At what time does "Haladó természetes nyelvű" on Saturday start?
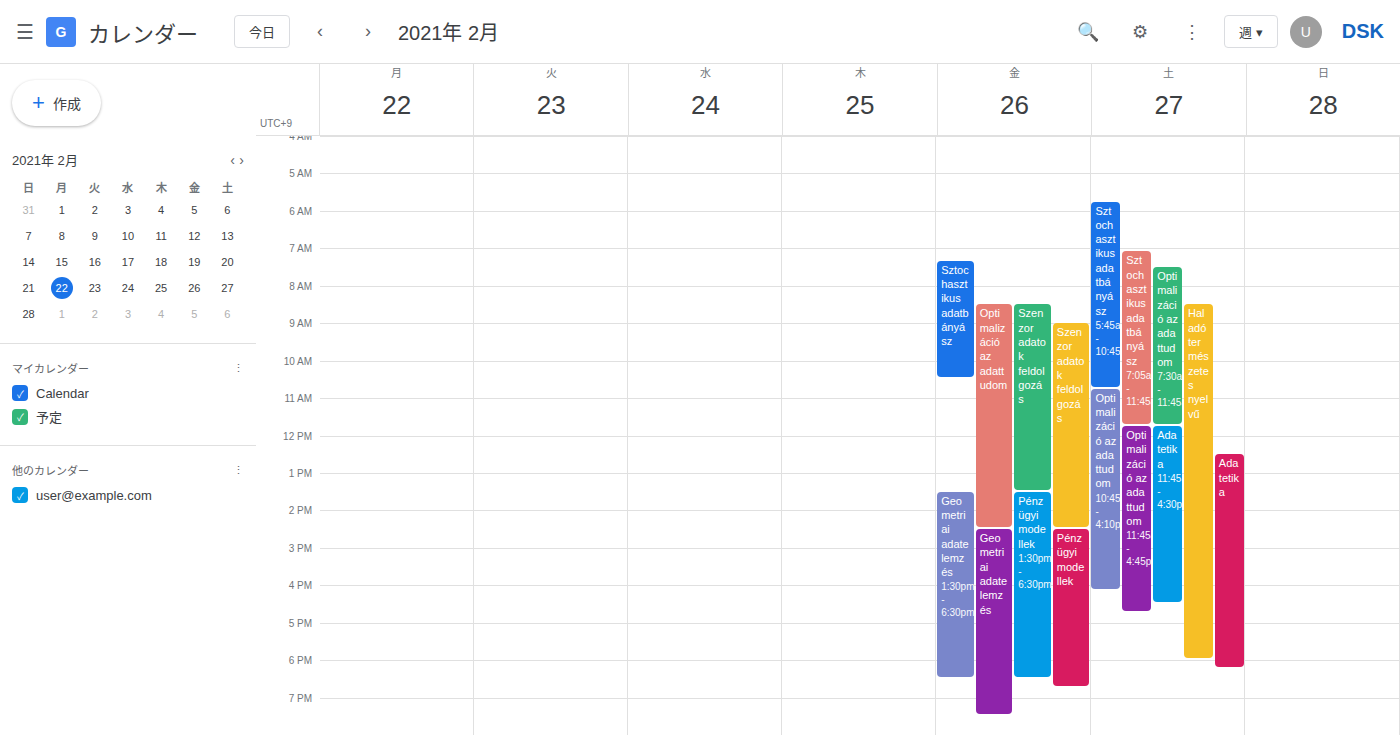
8:30 AM